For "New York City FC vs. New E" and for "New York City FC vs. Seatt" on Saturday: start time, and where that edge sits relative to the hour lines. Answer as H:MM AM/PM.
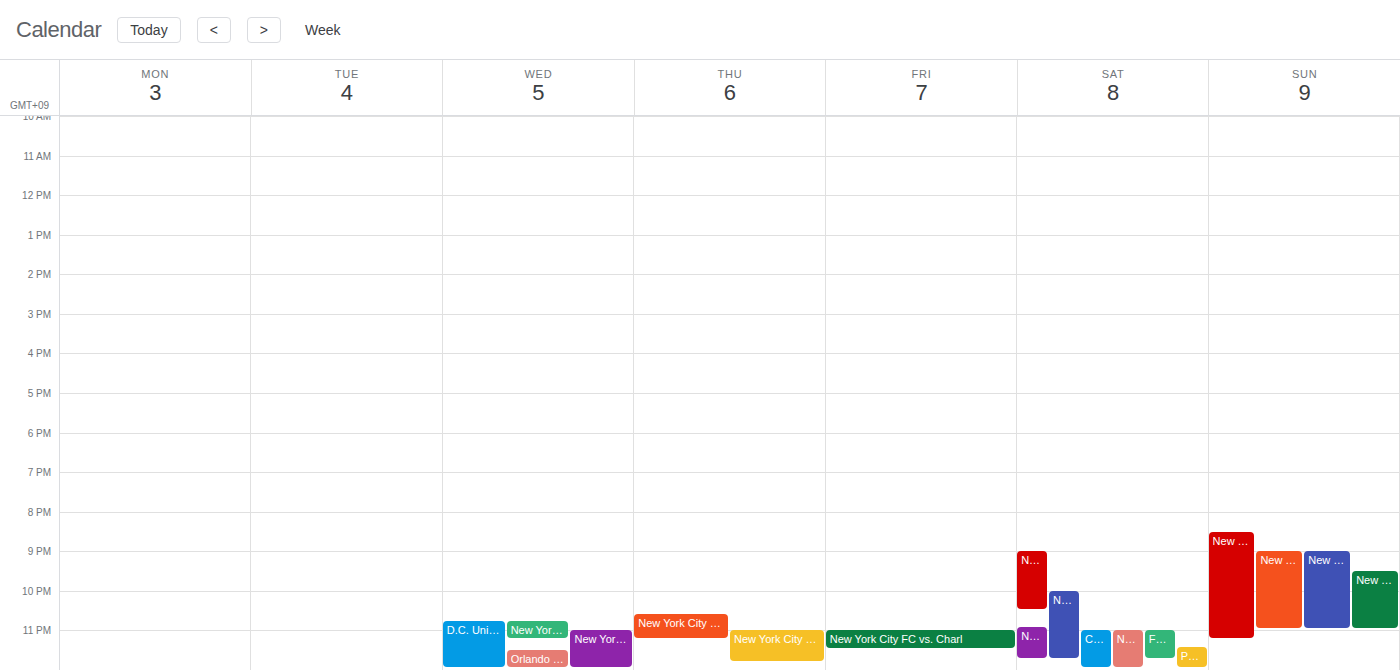
"New York City FC vs. New E": 11:00 PM, exactly on the 11 PM line. "New York City FC vs. Seatt": 10:00 PM, exactly on the 10 PM line.